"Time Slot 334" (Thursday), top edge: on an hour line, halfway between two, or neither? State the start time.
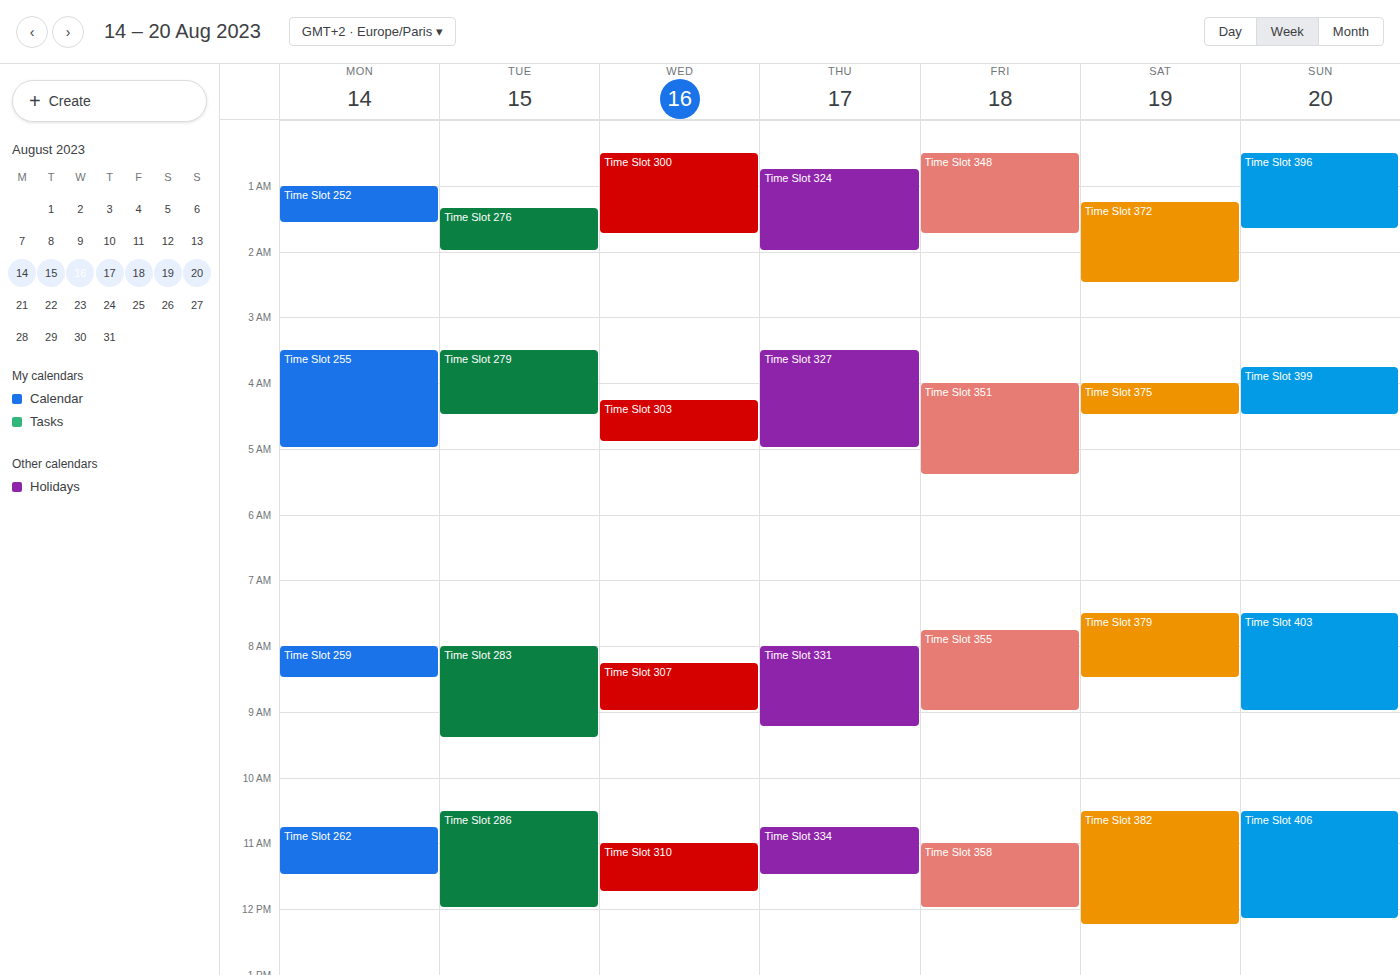
10:45 AM -- neither: three quarters of the way from the 10 AM line to the 11 AM line.